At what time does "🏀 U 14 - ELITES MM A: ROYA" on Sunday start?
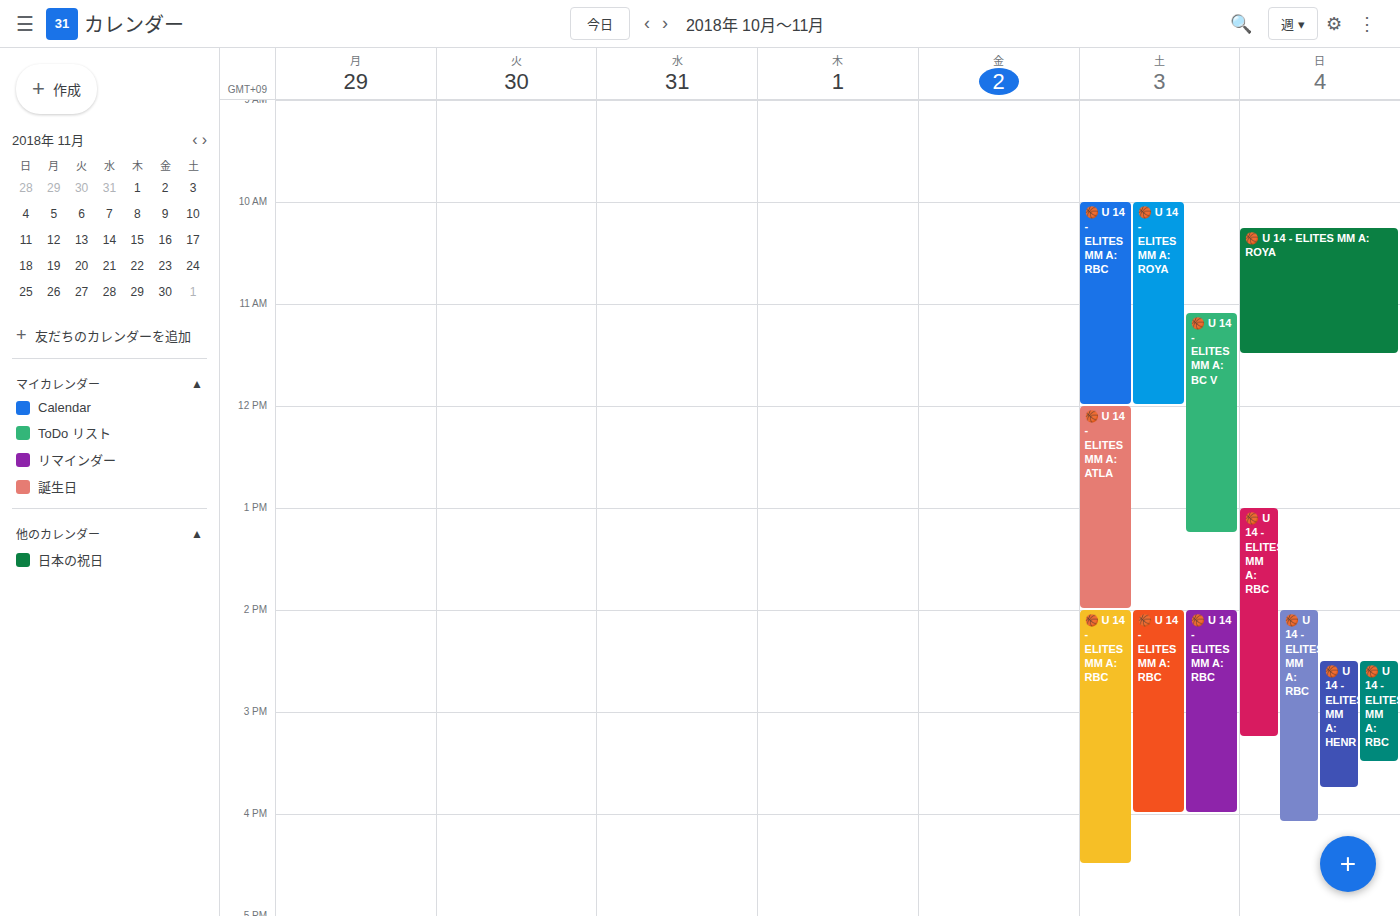
10:15 AM